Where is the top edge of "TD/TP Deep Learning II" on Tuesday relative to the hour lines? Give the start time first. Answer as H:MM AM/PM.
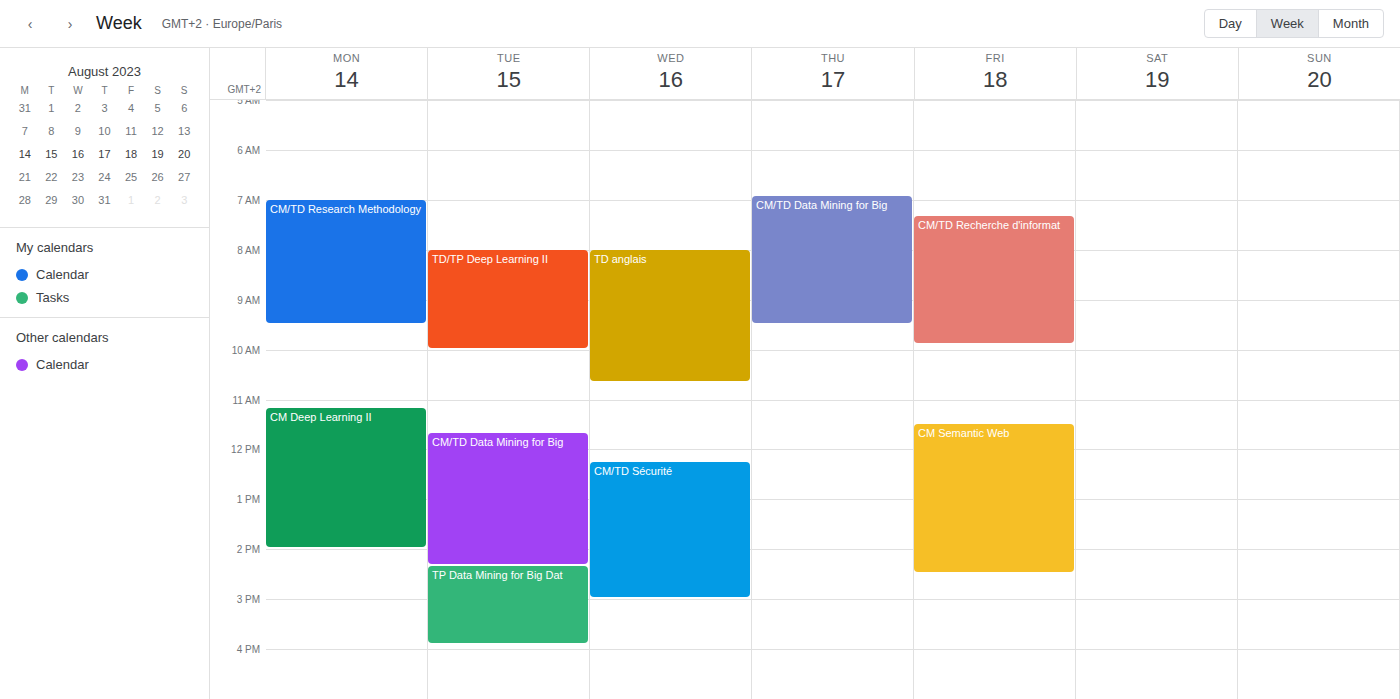
8:00 AM -- exactly on the 8 AM line.